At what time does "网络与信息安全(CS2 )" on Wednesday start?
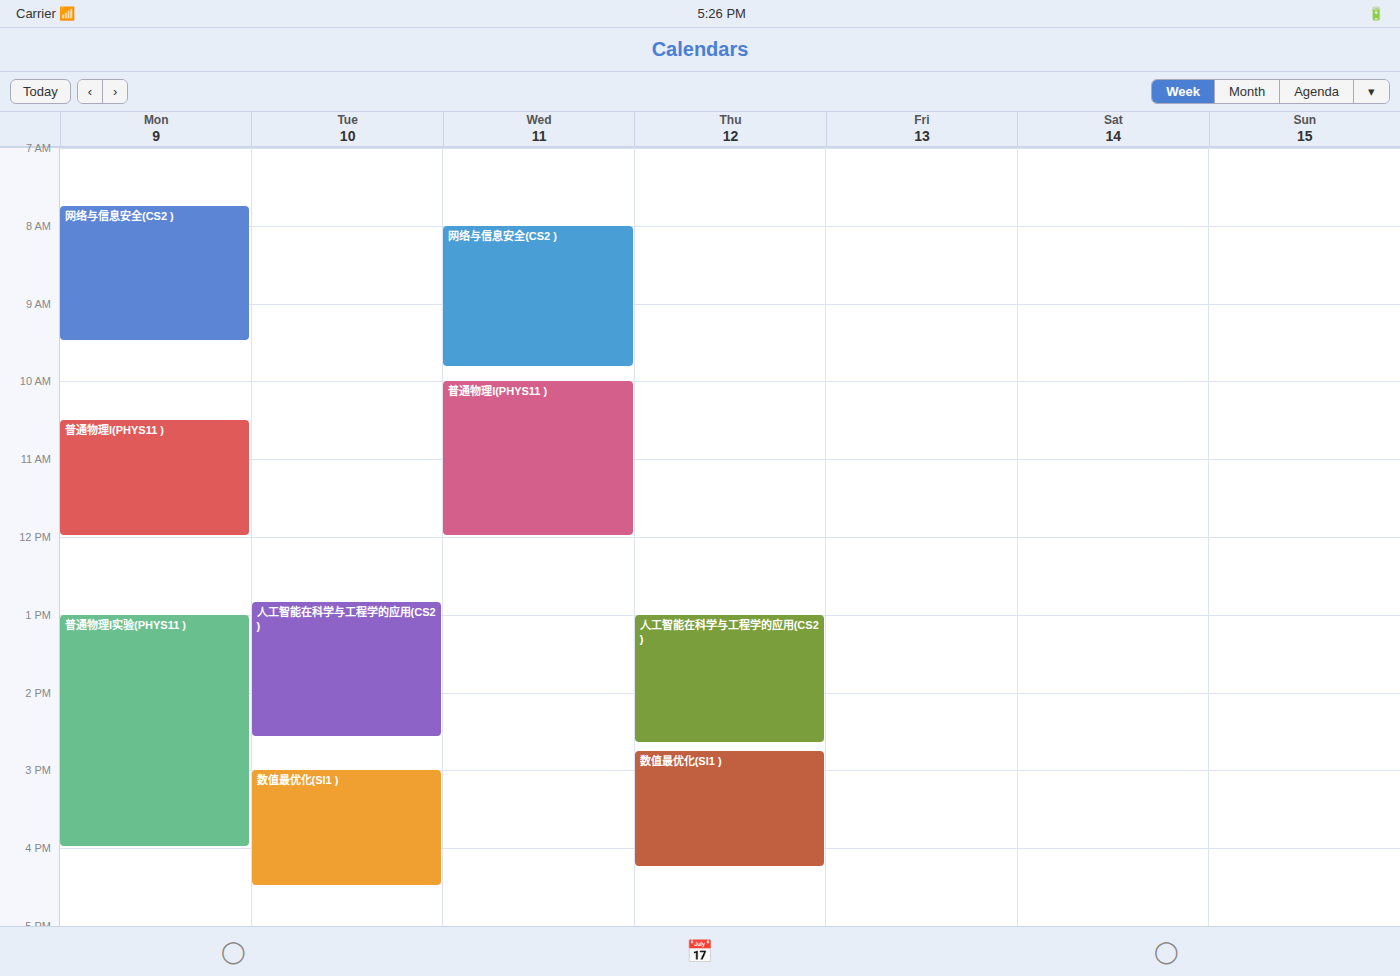
8:00 AM